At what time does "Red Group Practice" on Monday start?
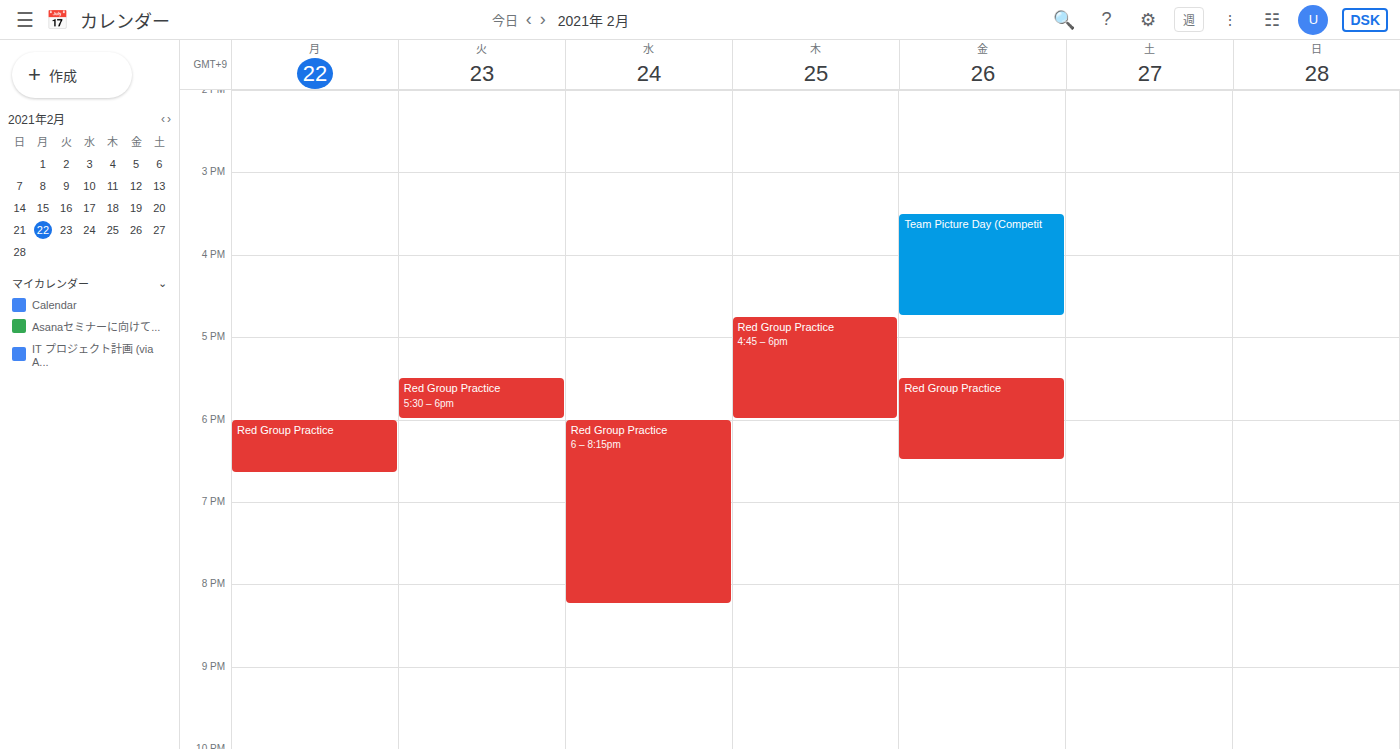
6:00 PM